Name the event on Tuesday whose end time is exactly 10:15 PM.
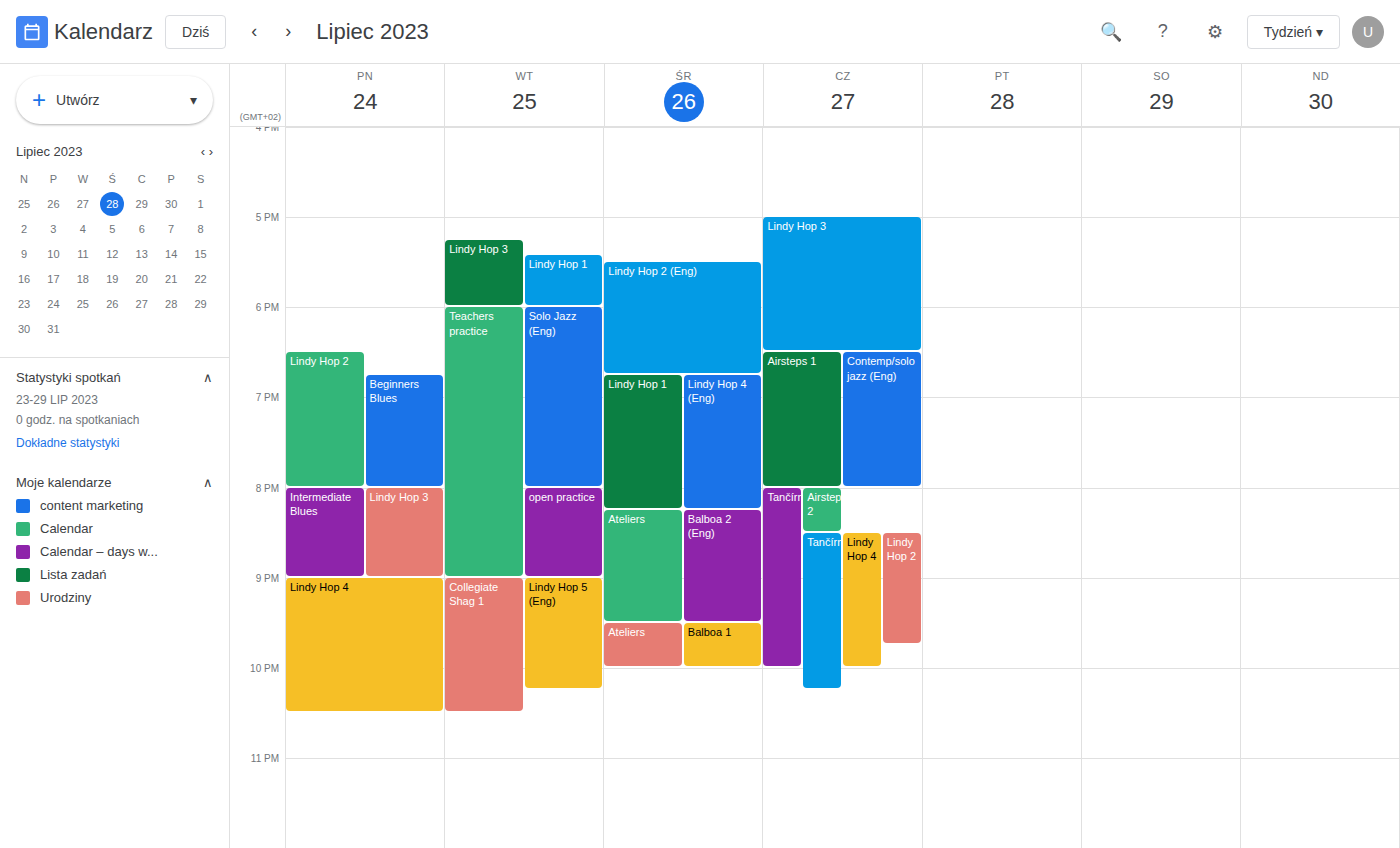
"Lindy Hop 5 (Eng)"